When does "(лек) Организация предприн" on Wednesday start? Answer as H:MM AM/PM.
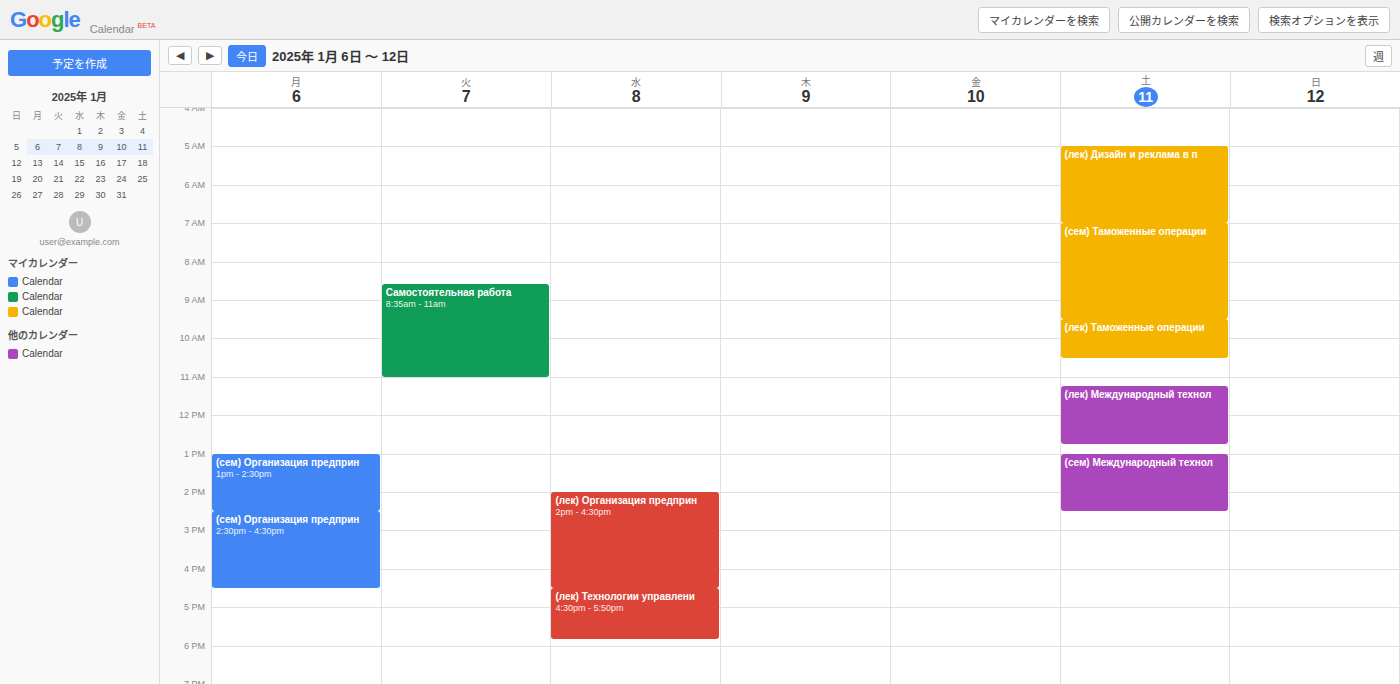
2:00 PM